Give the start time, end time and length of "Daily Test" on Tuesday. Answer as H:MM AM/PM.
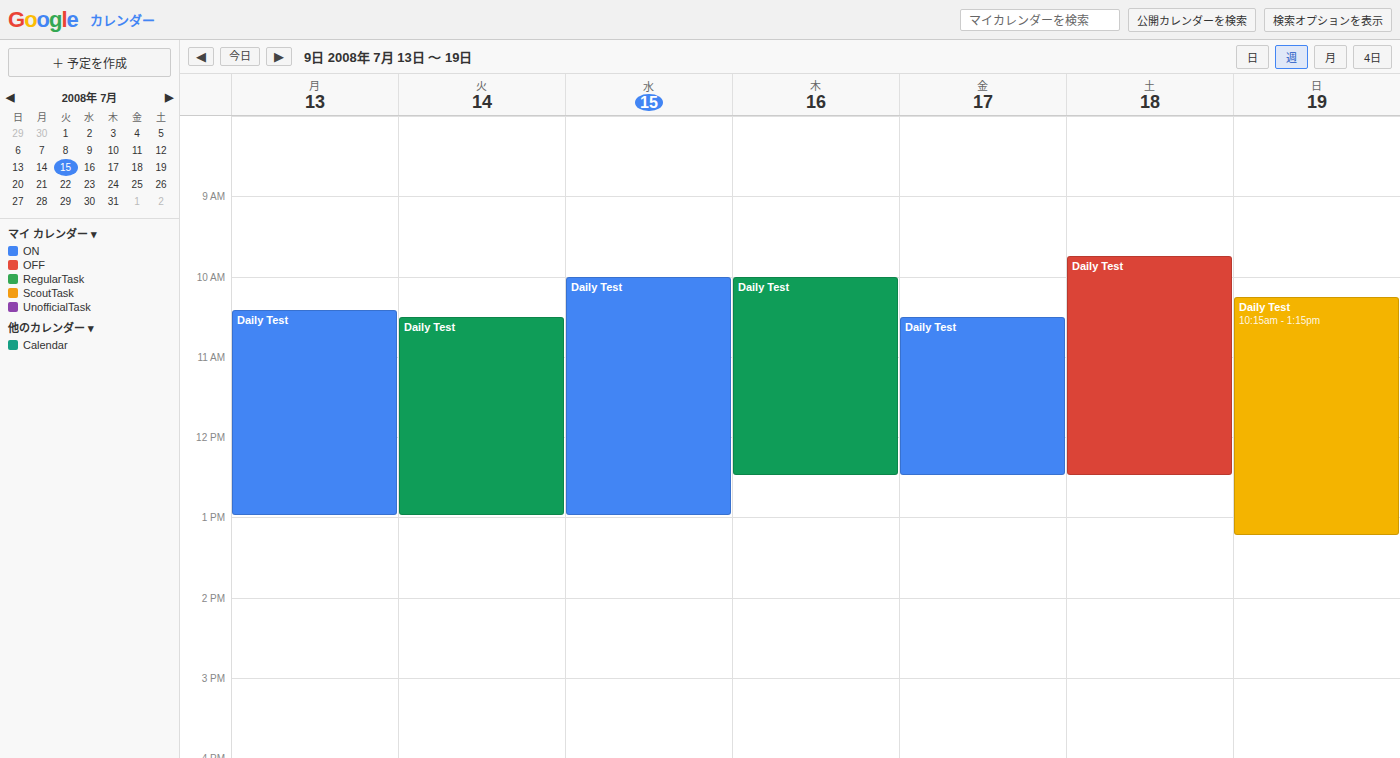
10:30 AM to 1:00 PM, 2 hours 30 minutes